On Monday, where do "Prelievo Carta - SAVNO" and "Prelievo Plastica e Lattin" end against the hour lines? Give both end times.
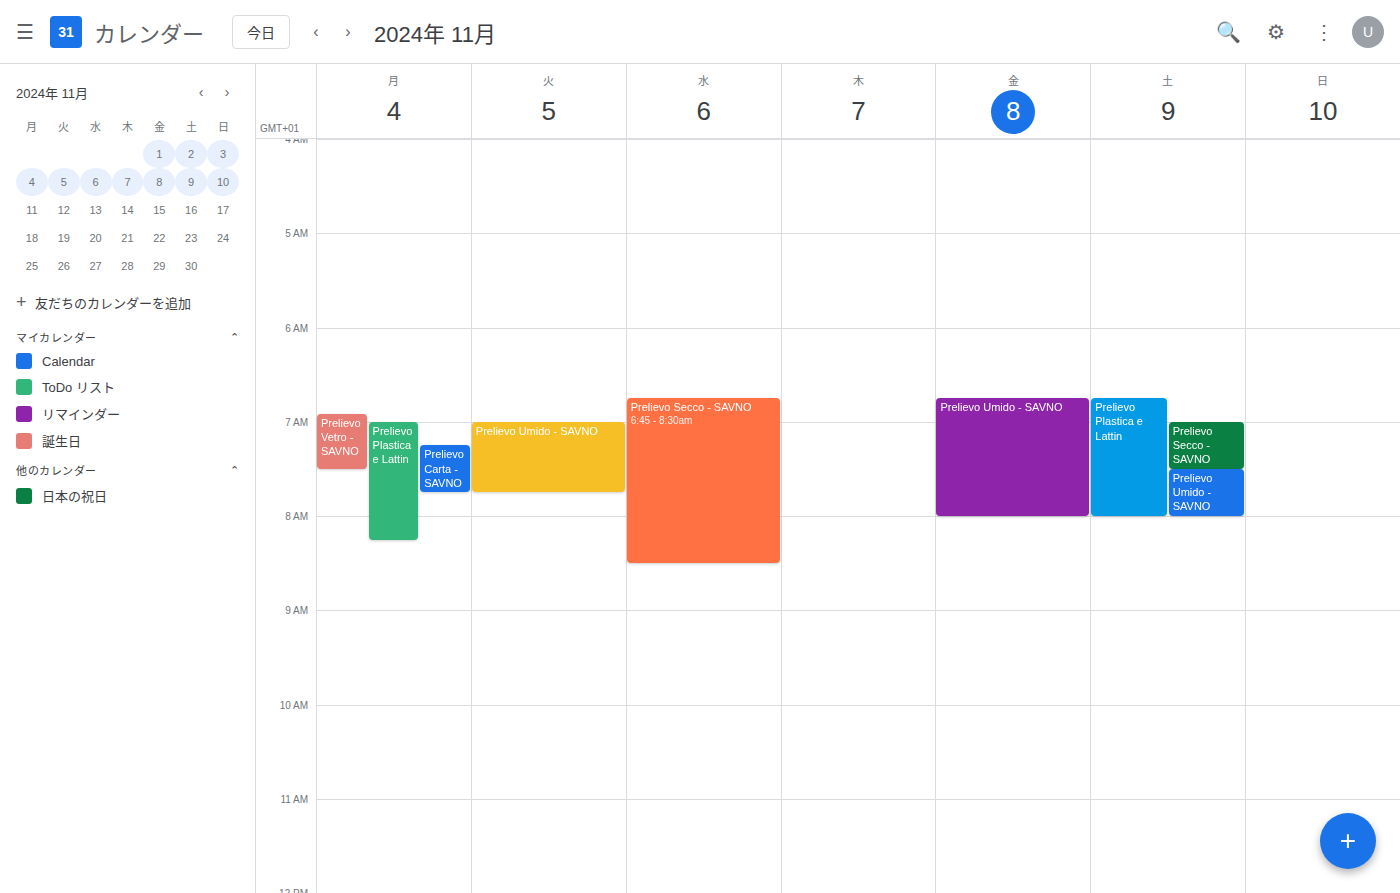
"Prelievo Carta - SAVNO": 7:45 AM, neither: three quarters of the way from the 7 AM line to the 8 AM line. "Prelievo Plastica e Lattin": 8:15 AM, neither: a quarter of the way from the 8 AM line to the 9 AM line.